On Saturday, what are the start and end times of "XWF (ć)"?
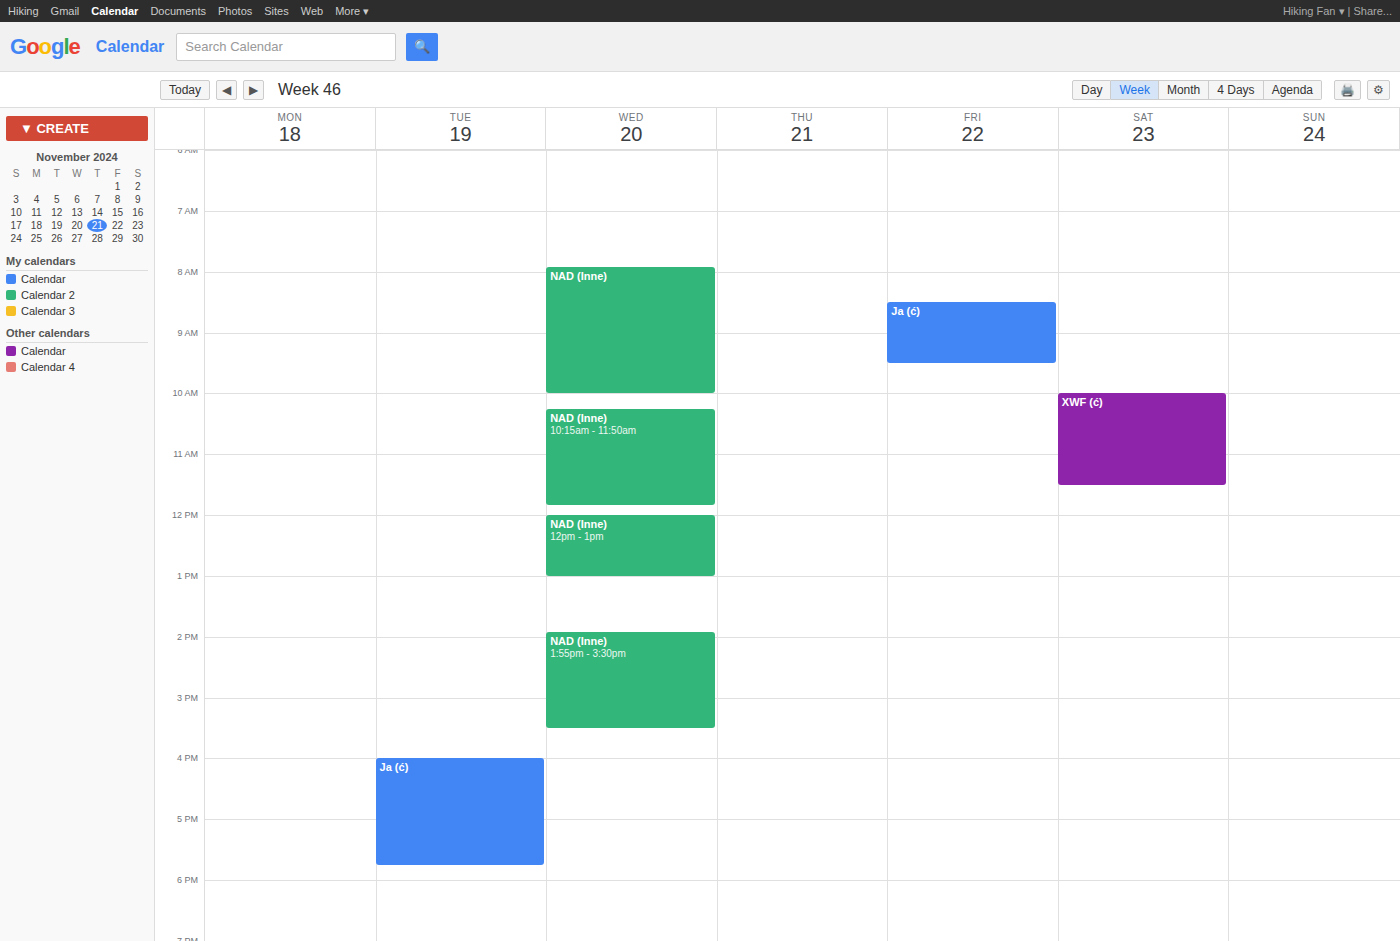
10:00 to 11:30